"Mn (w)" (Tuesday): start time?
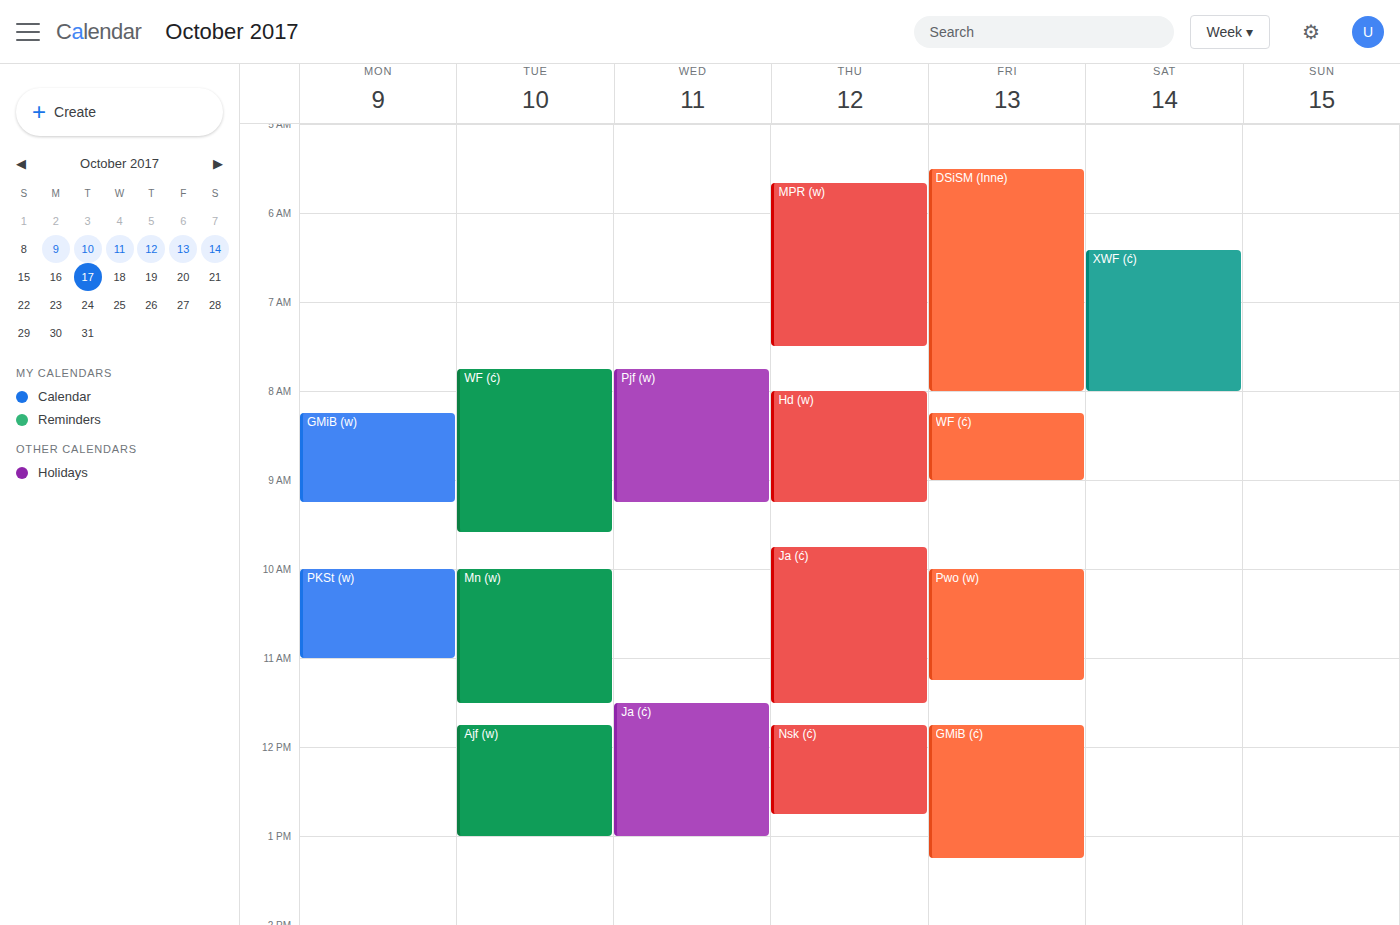
10:00 AM